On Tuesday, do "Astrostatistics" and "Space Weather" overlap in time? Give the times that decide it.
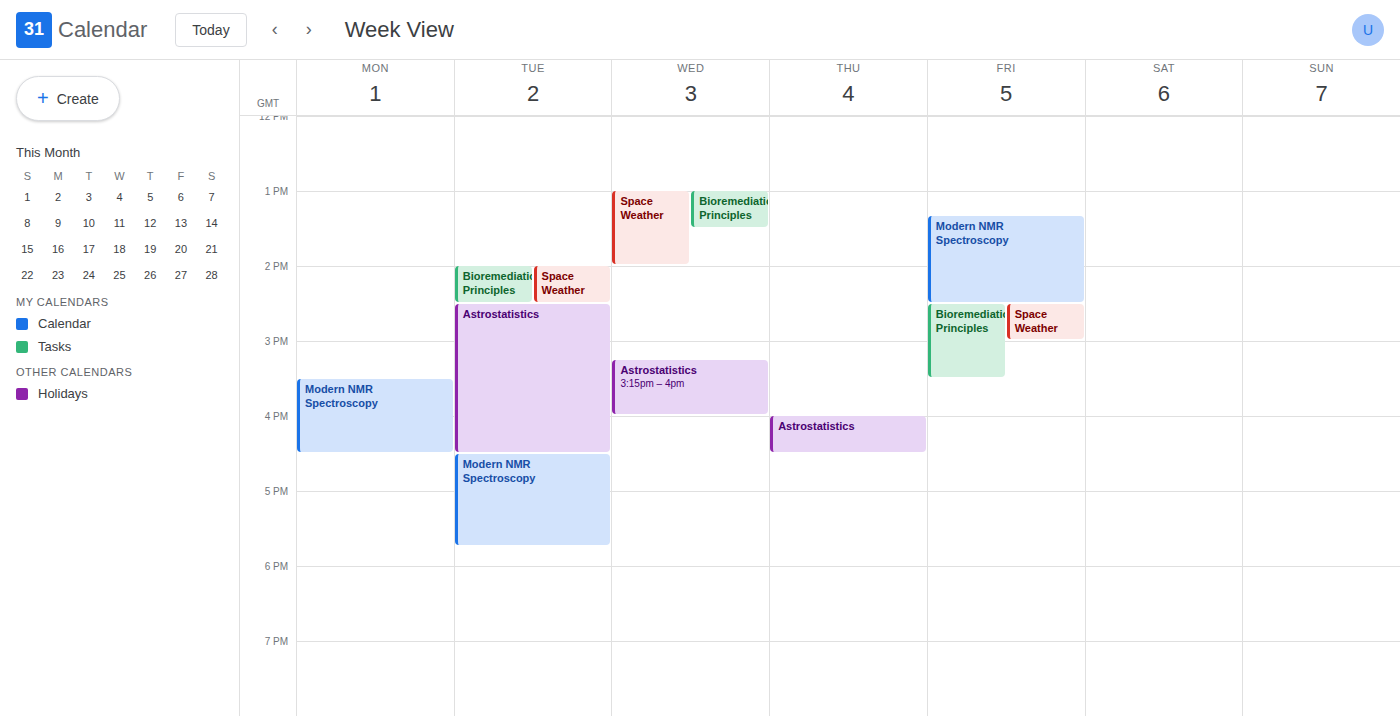
"Space Weather" ends at 14:30, exactly when "Astrostatistics" starts -- they touch but do not overlap.